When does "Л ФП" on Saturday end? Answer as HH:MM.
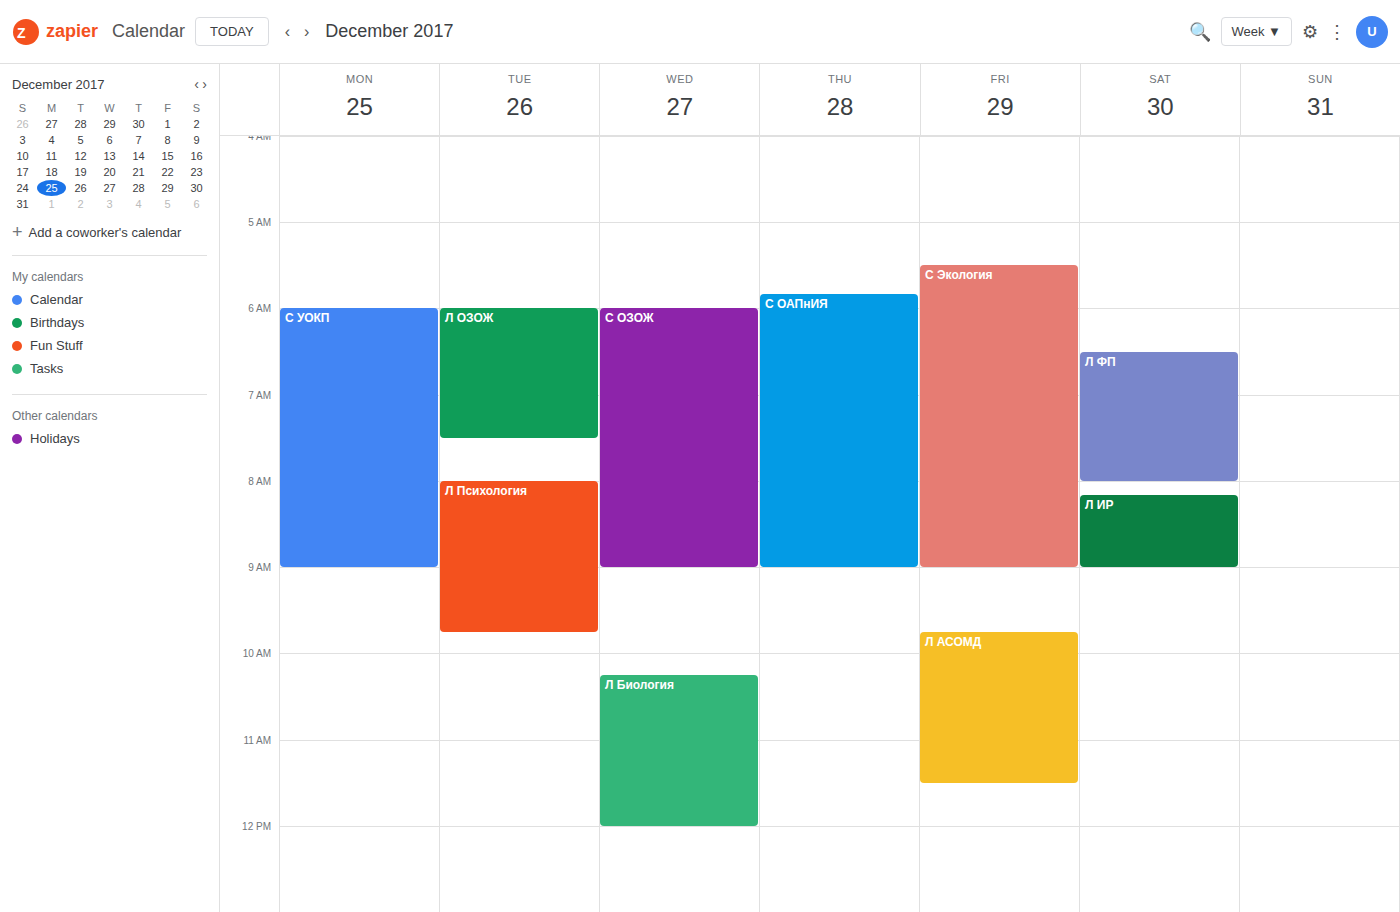
08:00